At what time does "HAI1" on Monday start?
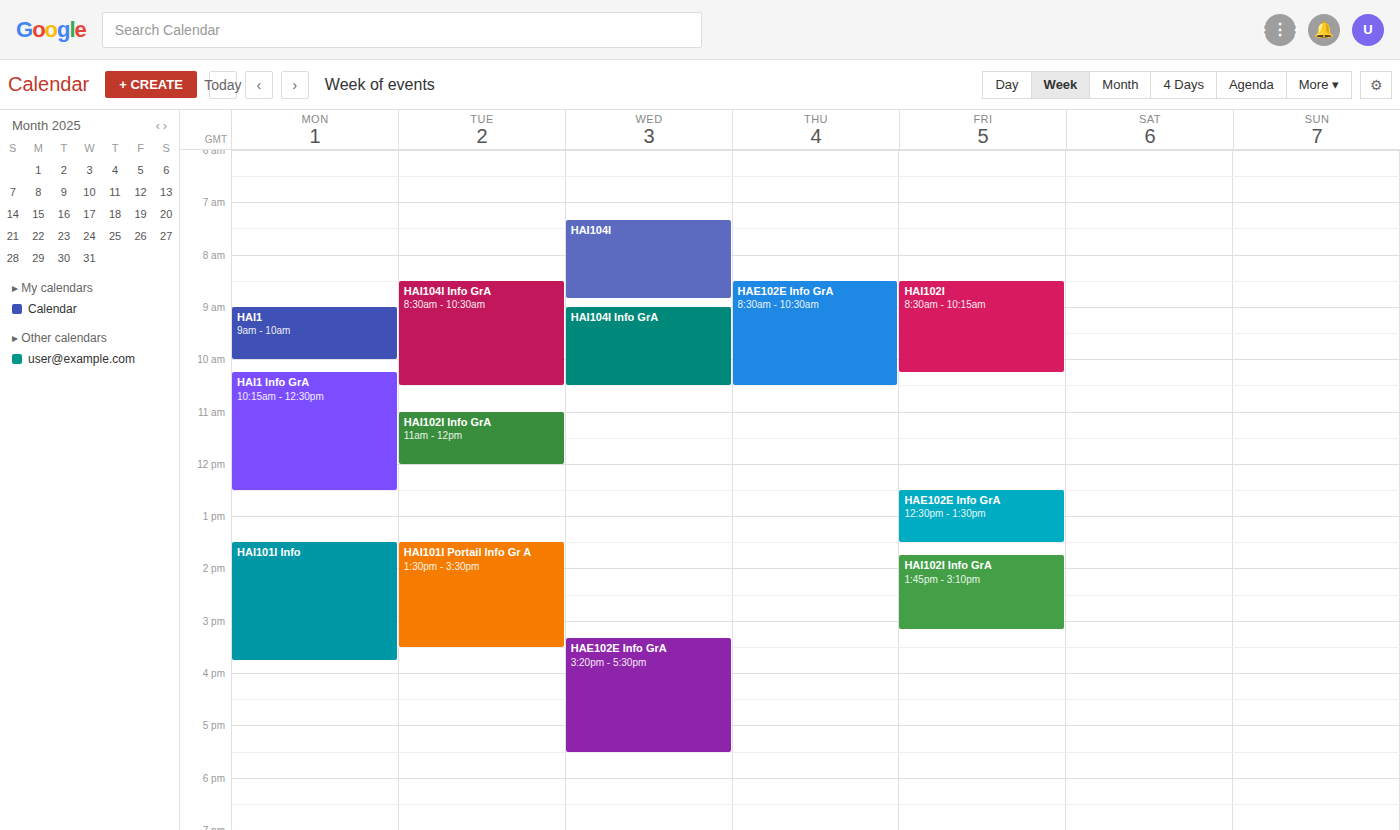
9:00 AM